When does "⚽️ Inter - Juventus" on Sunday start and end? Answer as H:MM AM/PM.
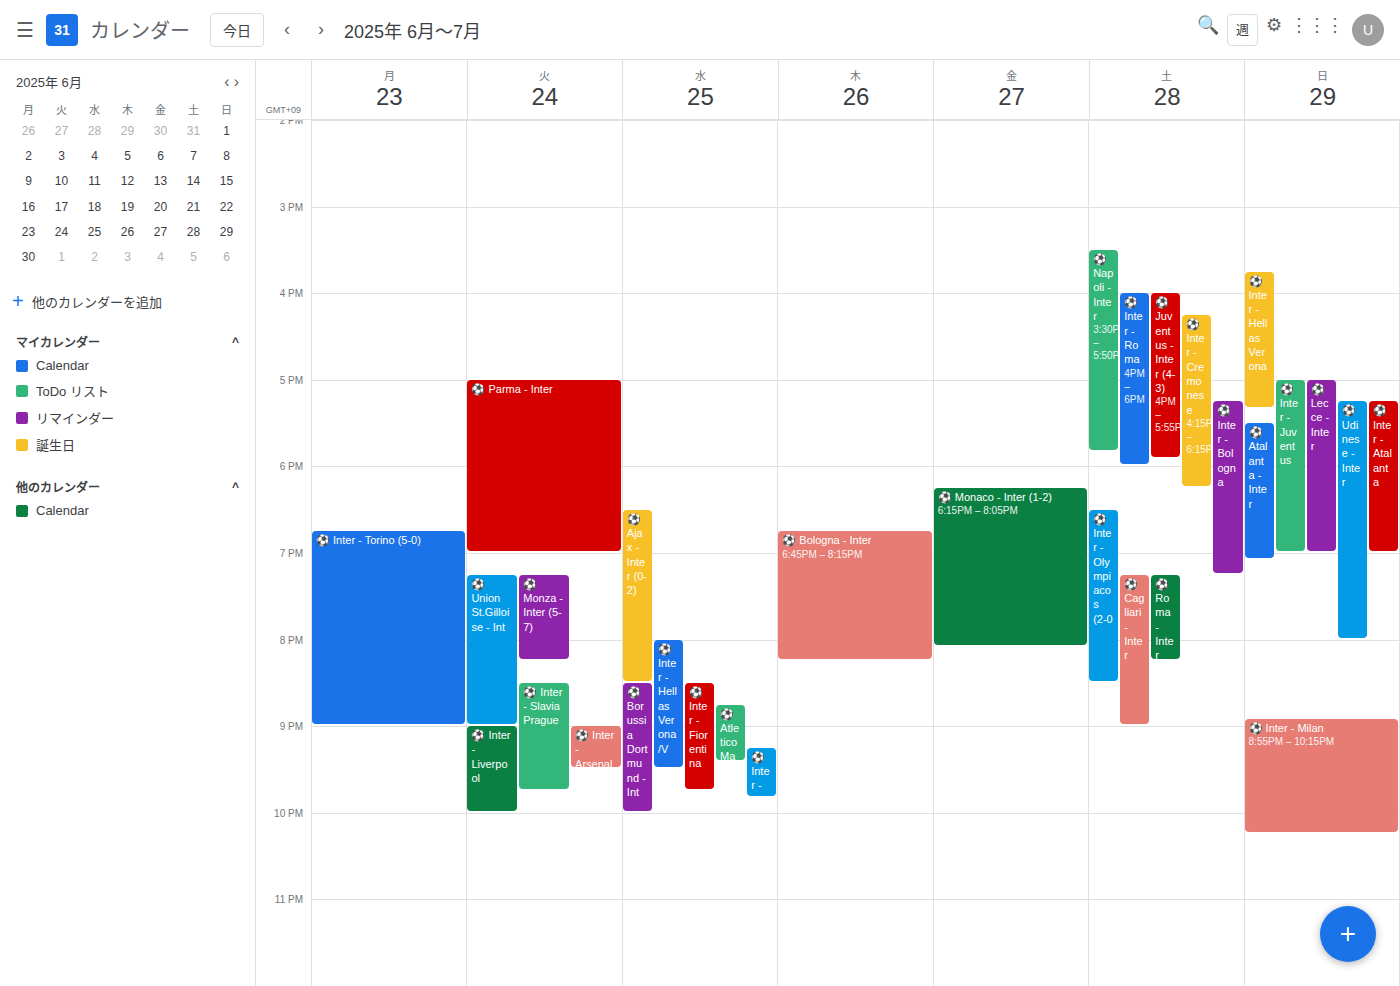
5:00 PM to 7:00 PM